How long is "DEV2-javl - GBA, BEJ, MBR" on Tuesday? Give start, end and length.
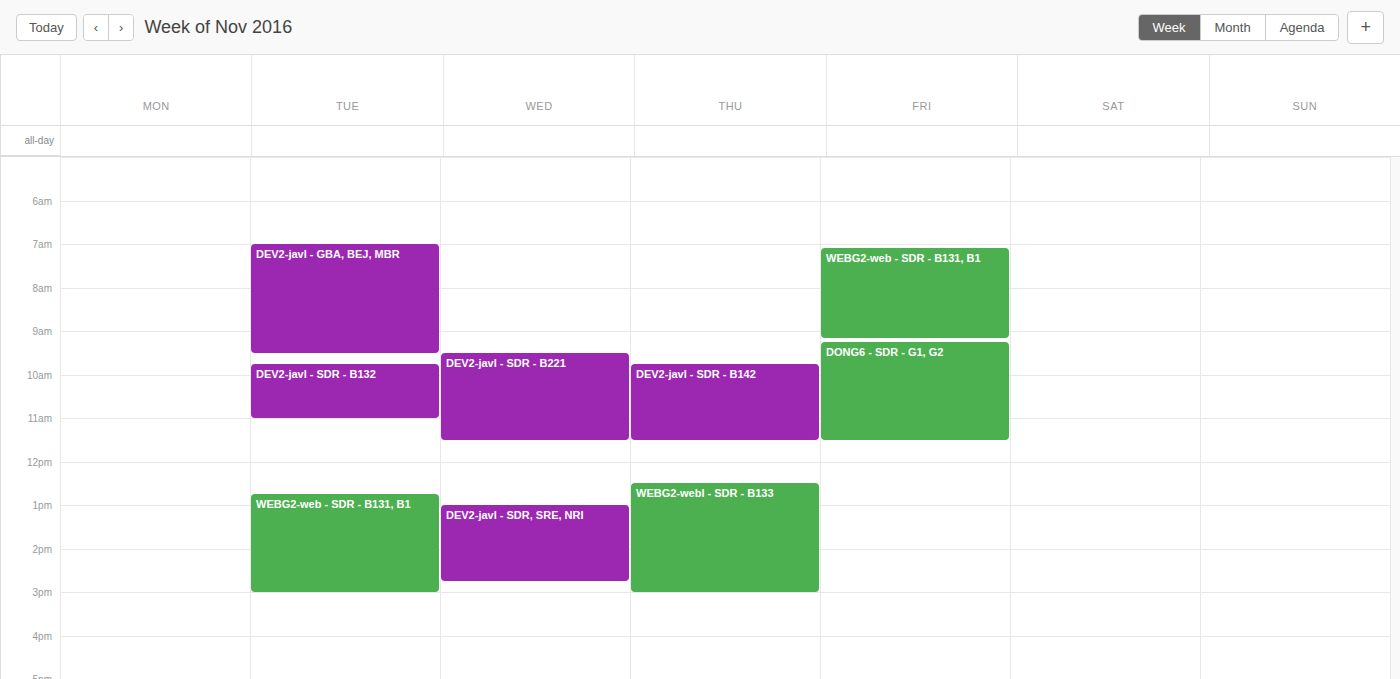
7:00 AM to 9:30 AM, 2 hours 30 minutes